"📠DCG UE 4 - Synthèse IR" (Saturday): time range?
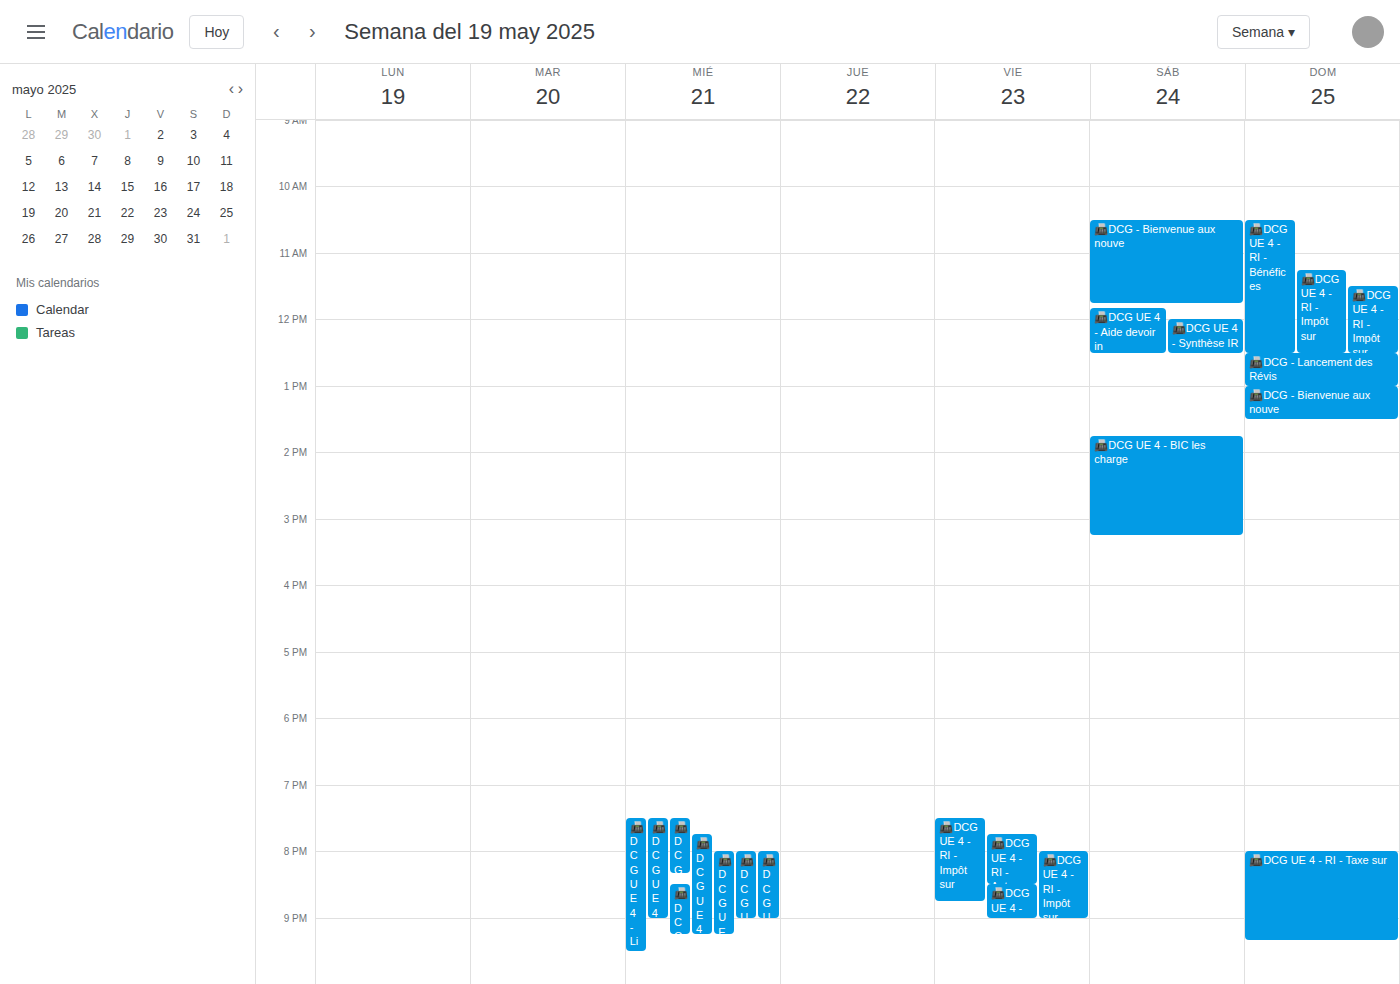
12:00 PM to 12:30 PM